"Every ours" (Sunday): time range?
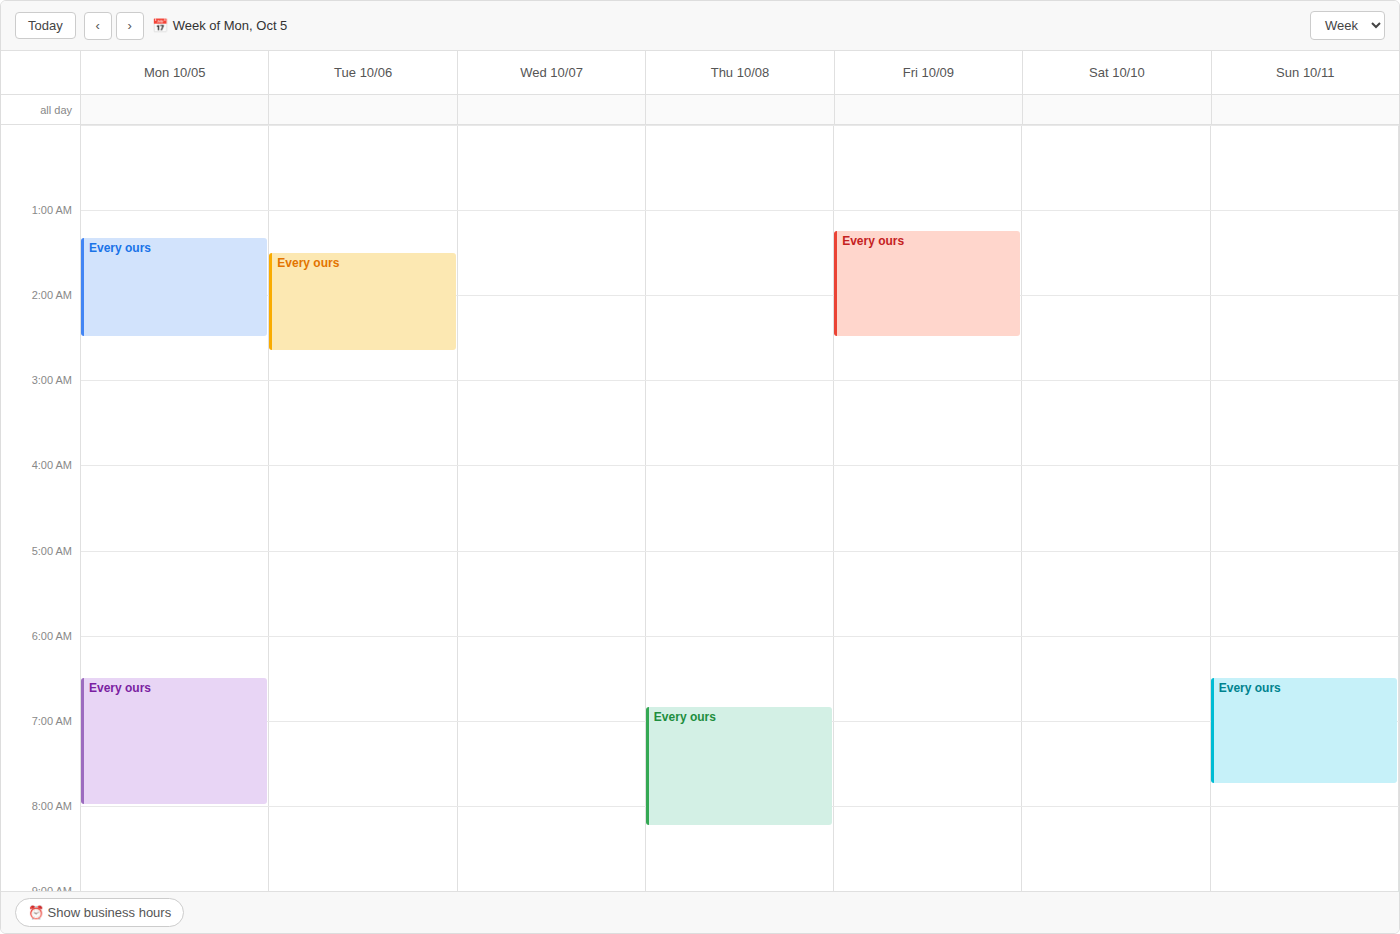
6:30 AM to 7:45 AM